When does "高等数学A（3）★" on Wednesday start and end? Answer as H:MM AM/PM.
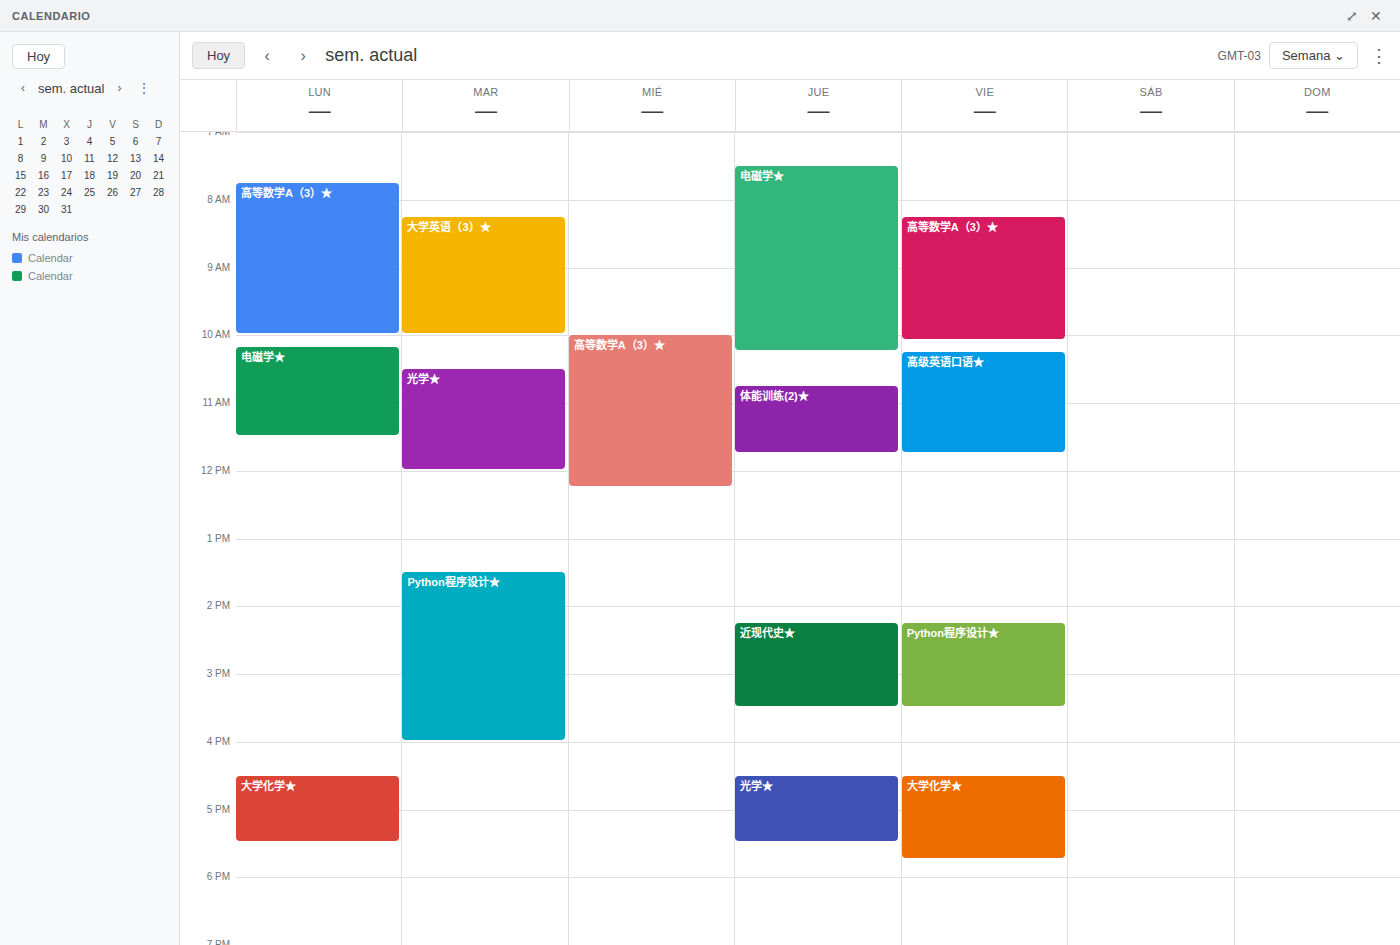
10:00 AM to 12:15 PM